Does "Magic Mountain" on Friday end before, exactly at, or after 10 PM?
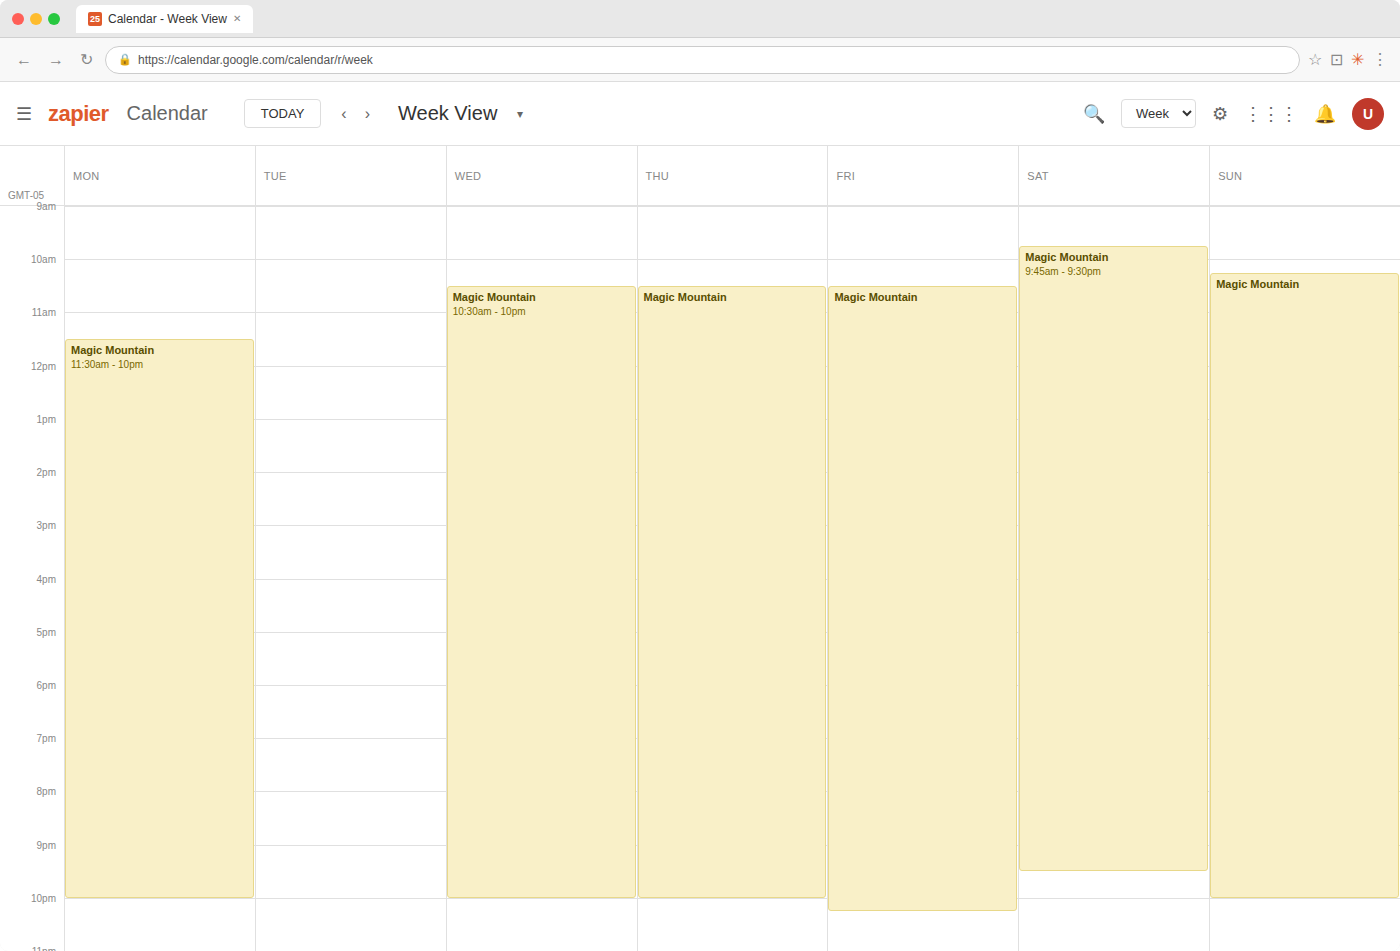
10:15 PM -- after 10 PM, 15 minutes below the 10 PM line.